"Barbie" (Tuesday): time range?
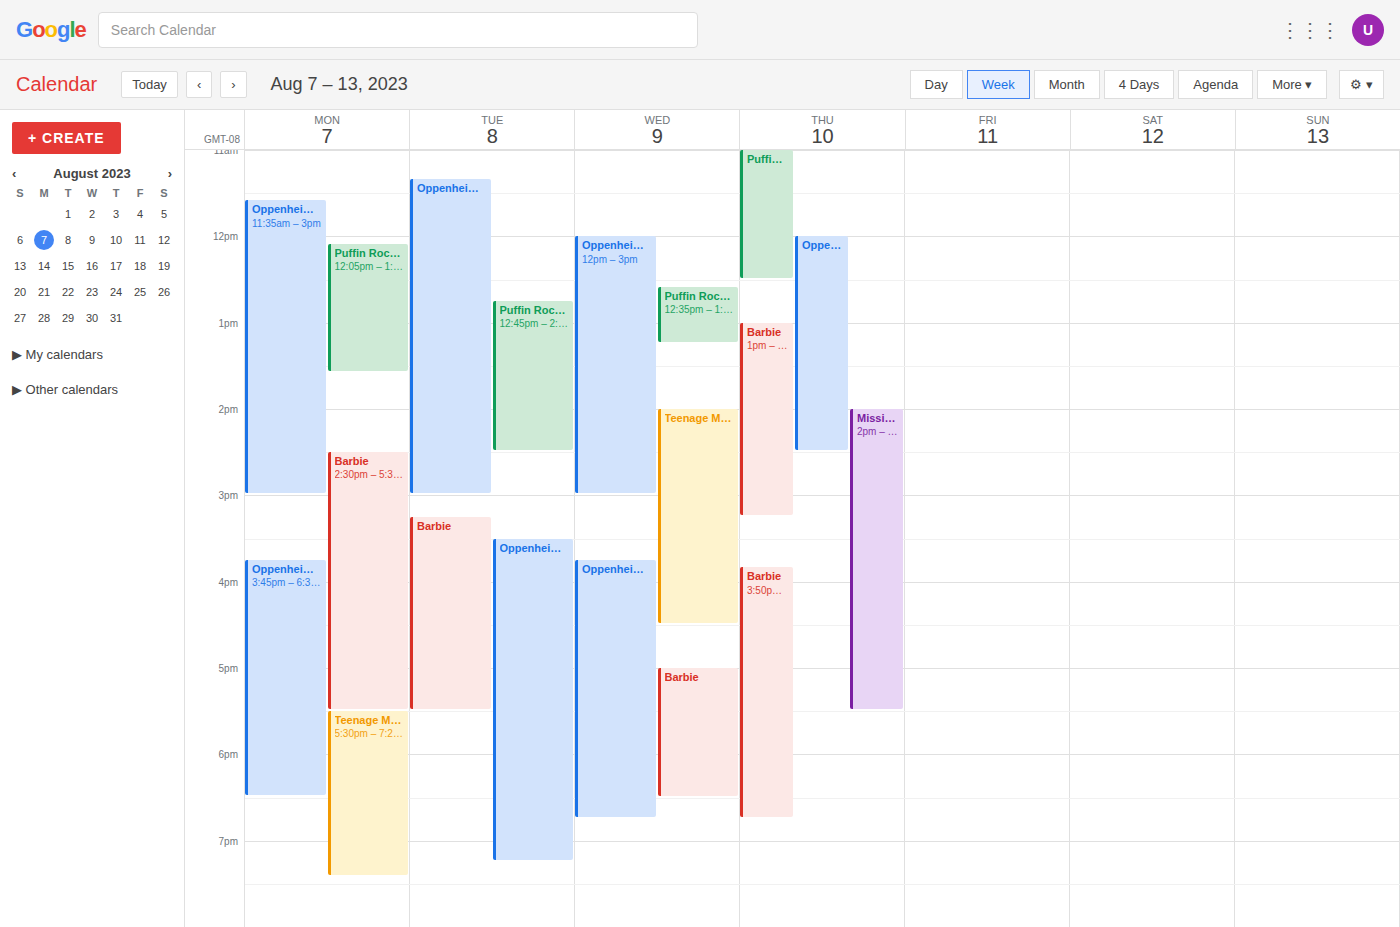
3:15 PM to 5:30 PM